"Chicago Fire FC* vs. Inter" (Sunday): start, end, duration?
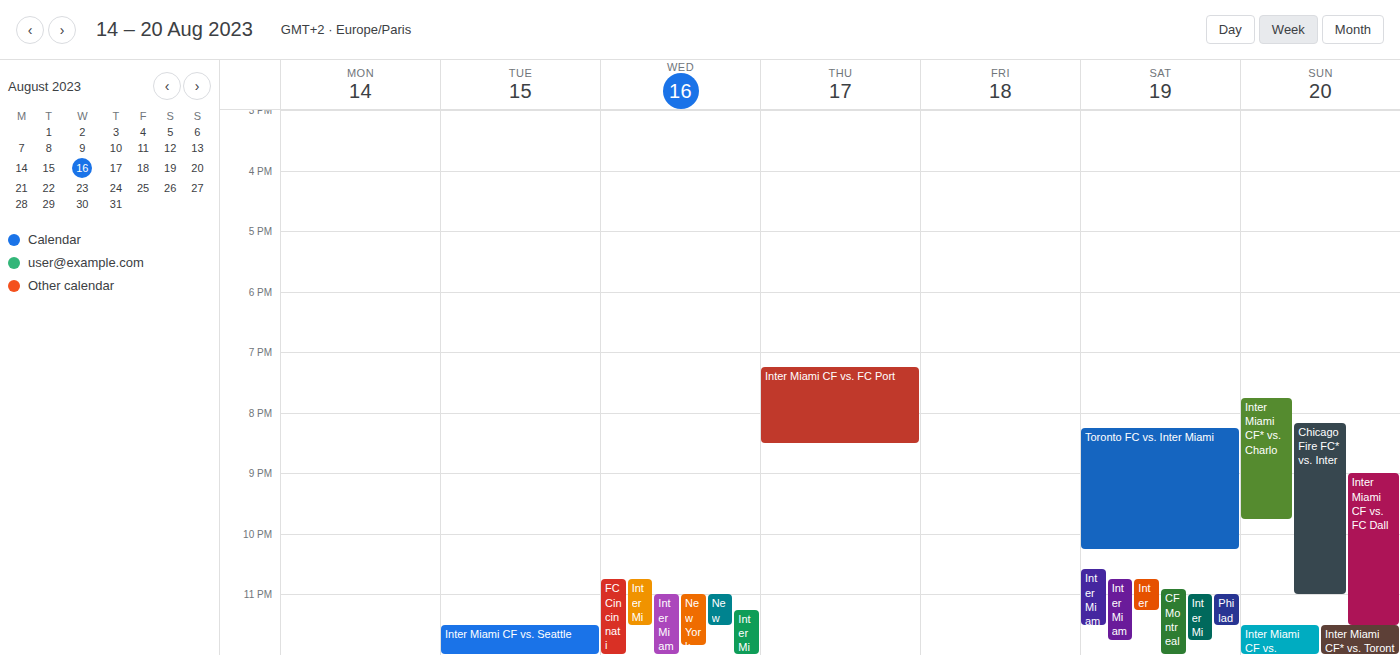
20:10 to 23:00, 2 hours 50 minutes